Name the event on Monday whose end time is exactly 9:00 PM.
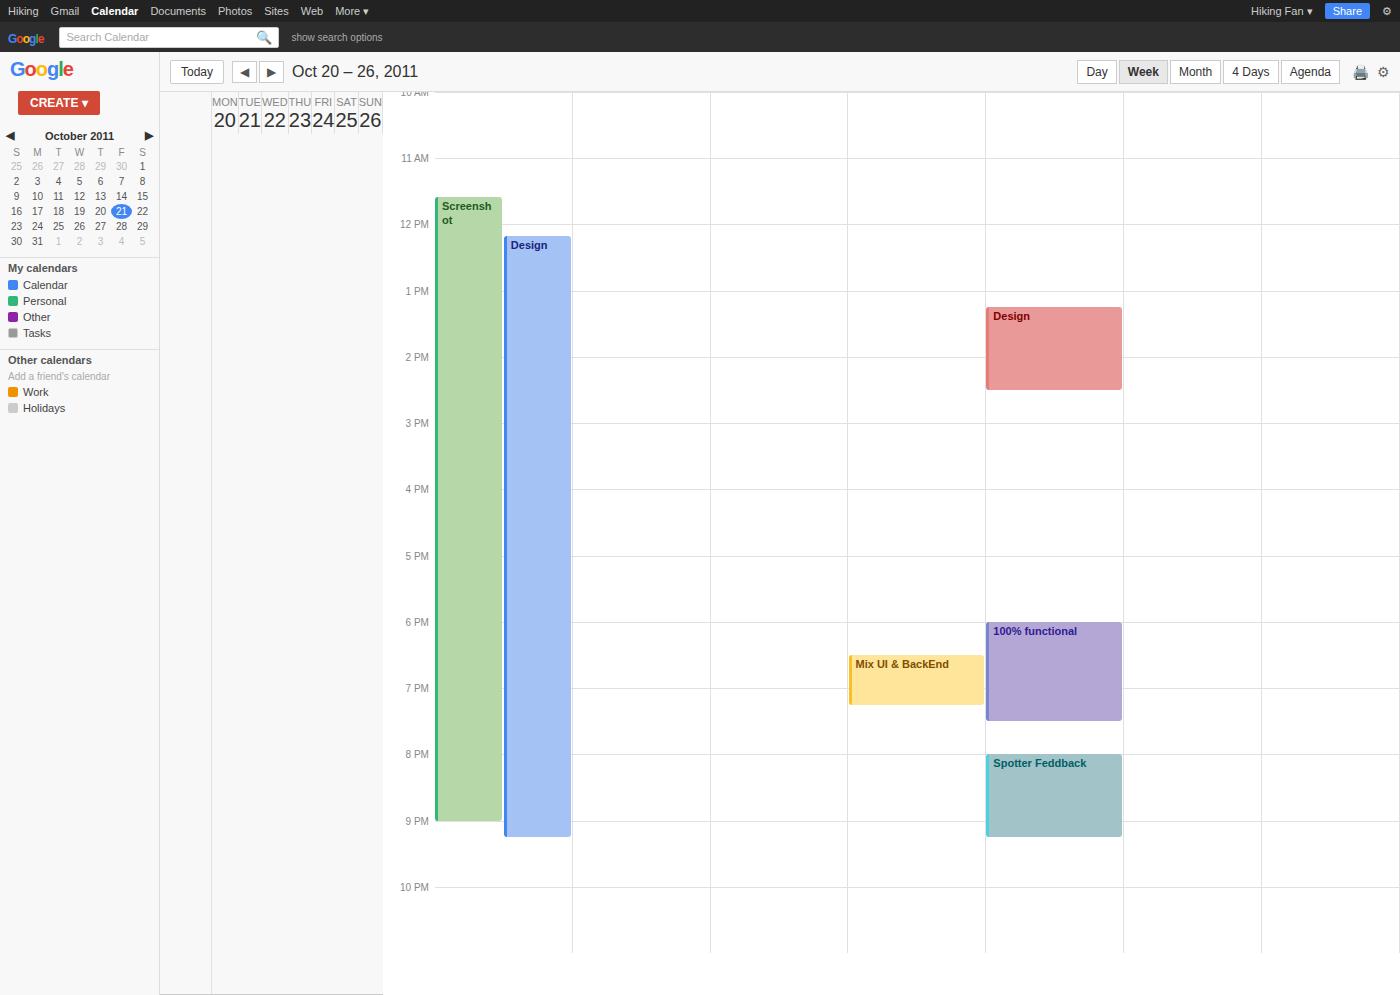
"Screenshot"